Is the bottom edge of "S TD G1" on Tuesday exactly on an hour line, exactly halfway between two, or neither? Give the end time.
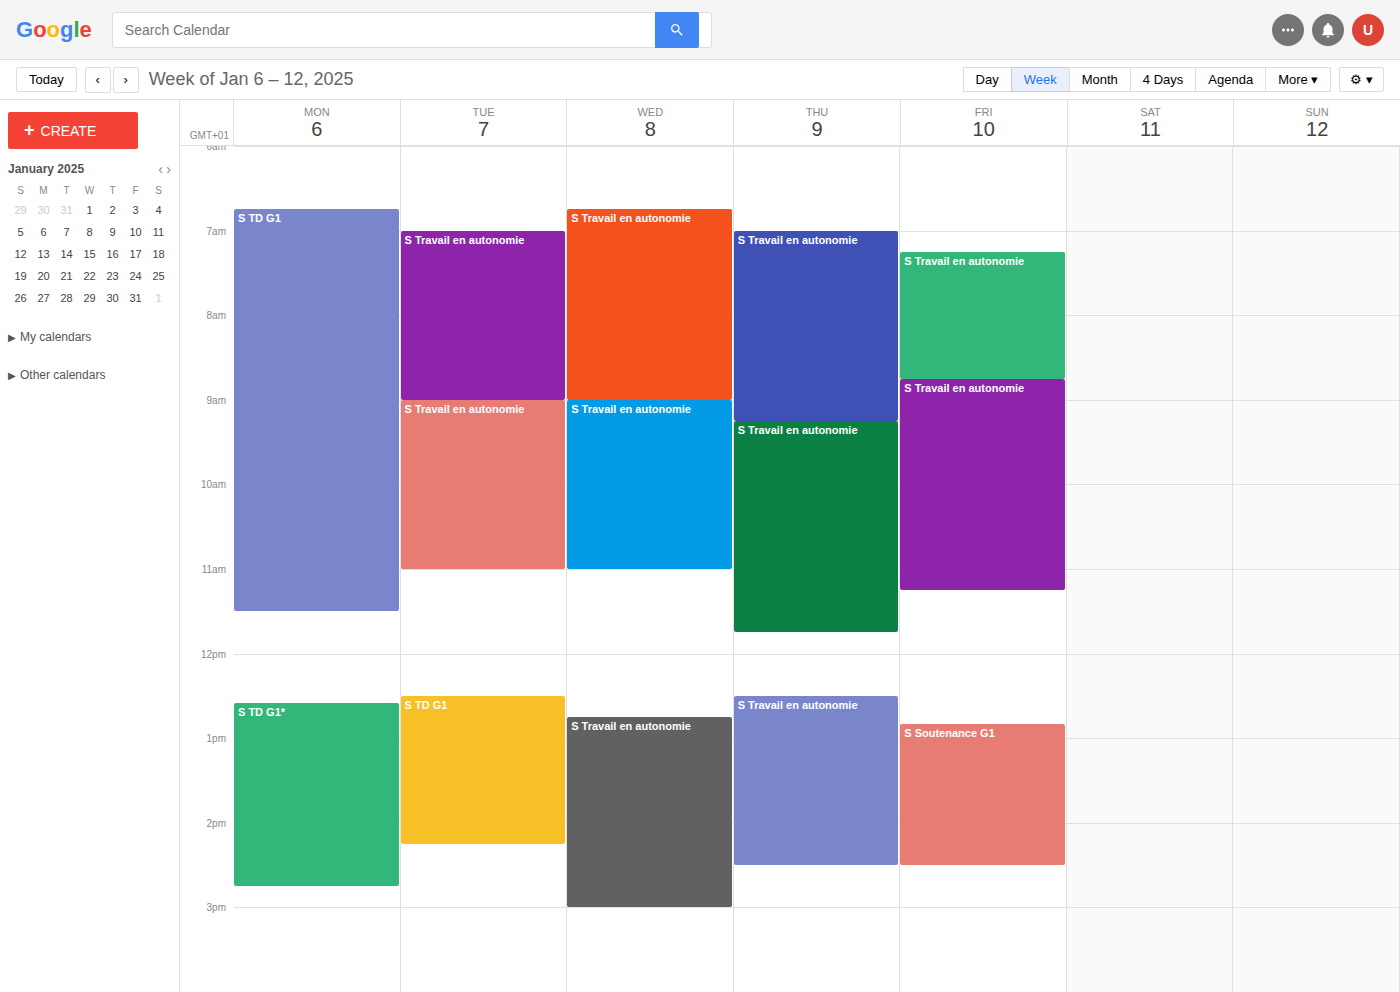
2:15 PM -- neither: a quarter of the way from the 2 PM line to the 3 PM line.